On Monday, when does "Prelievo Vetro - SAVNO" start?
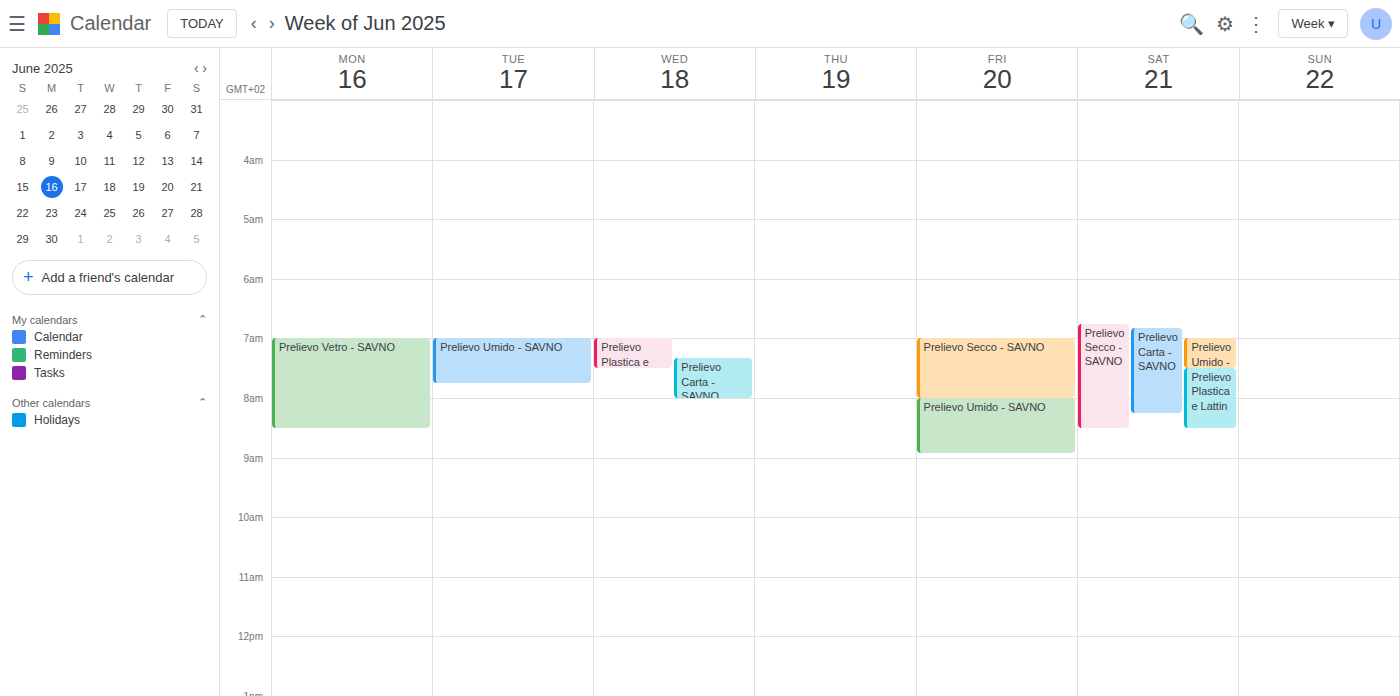
7:00 AM